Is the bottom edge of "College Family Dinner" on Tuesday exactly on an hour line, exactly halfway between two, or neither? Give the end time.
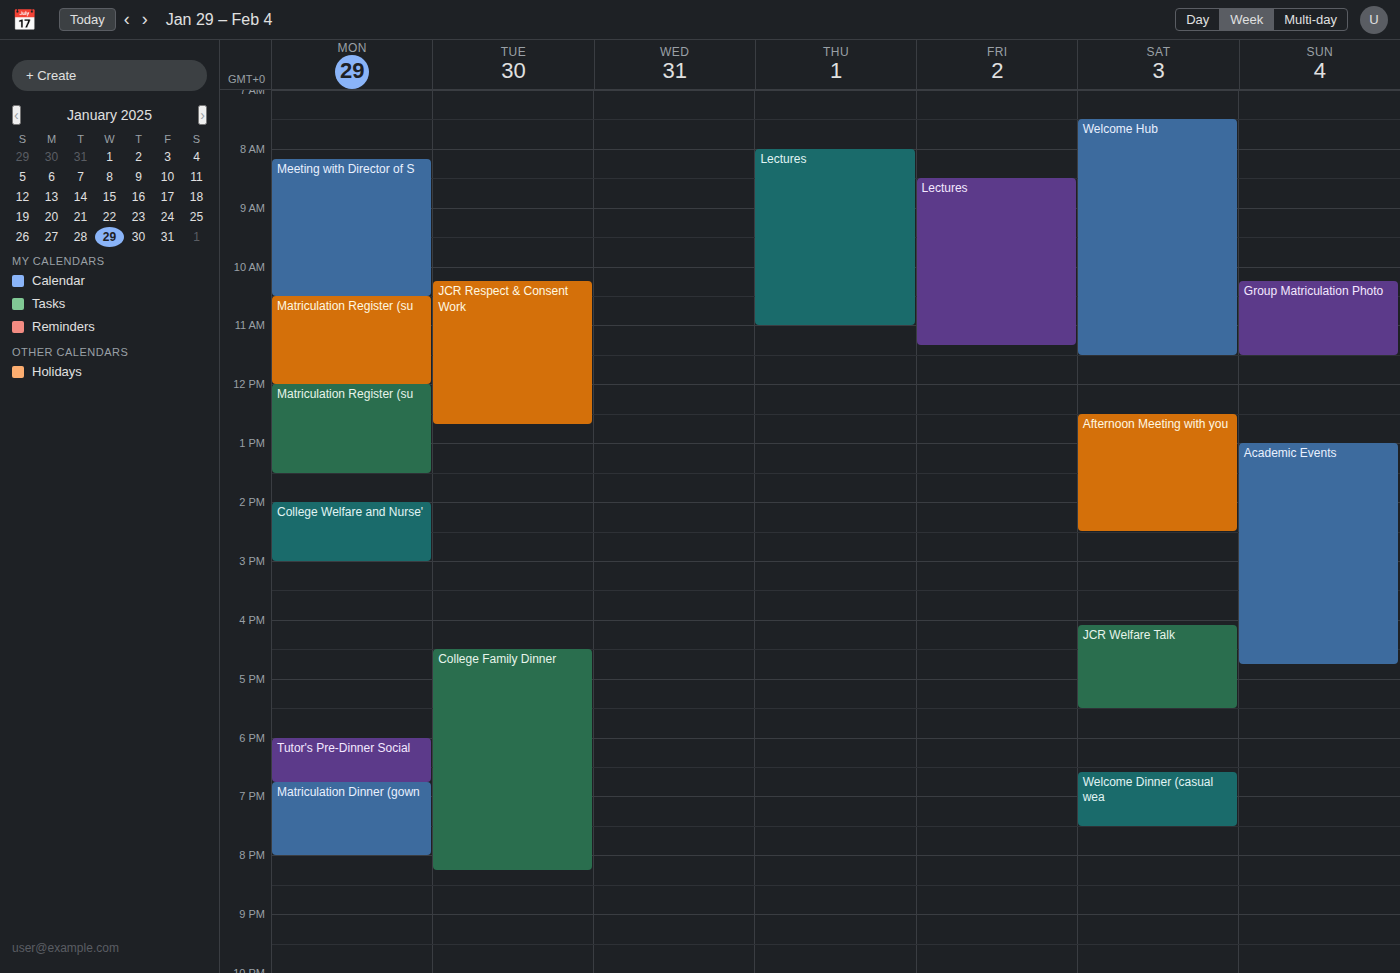
20:15 -- neither: a quarter of the way from the 20:00 line to the 21:00 line.